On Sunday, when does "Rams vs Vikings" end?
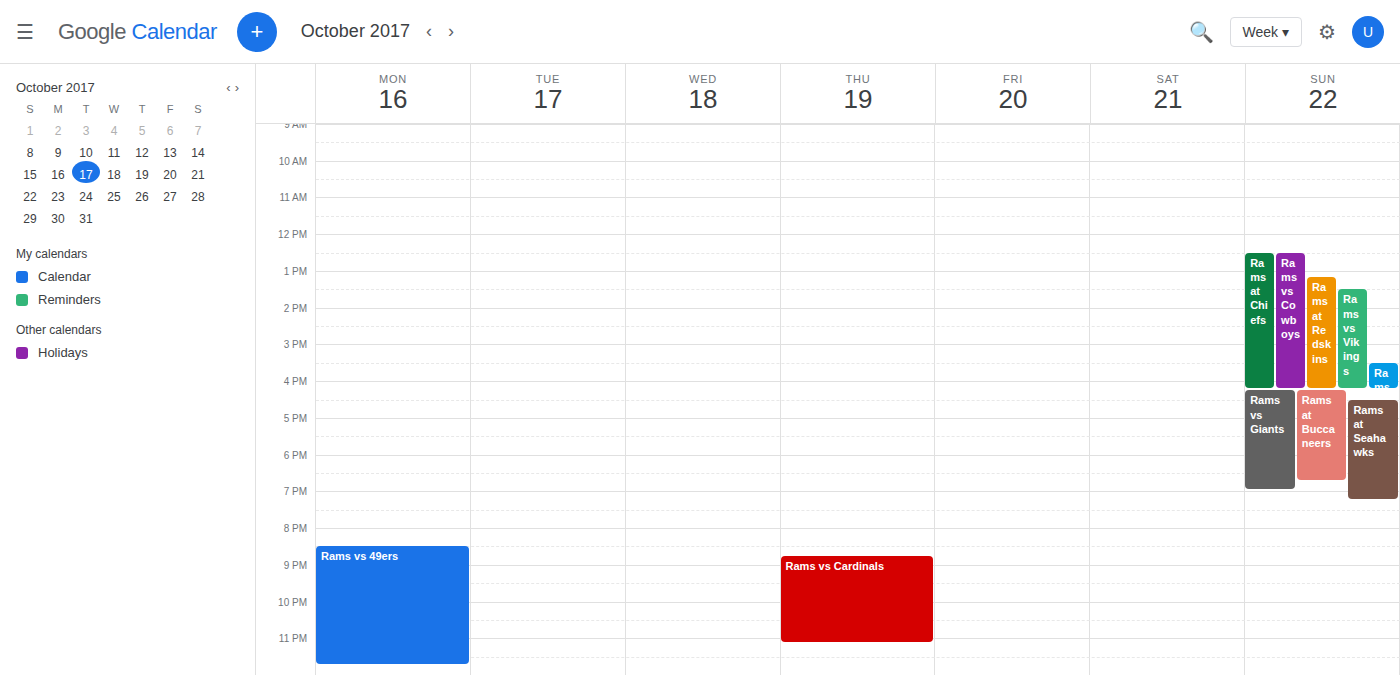
4:15 PM